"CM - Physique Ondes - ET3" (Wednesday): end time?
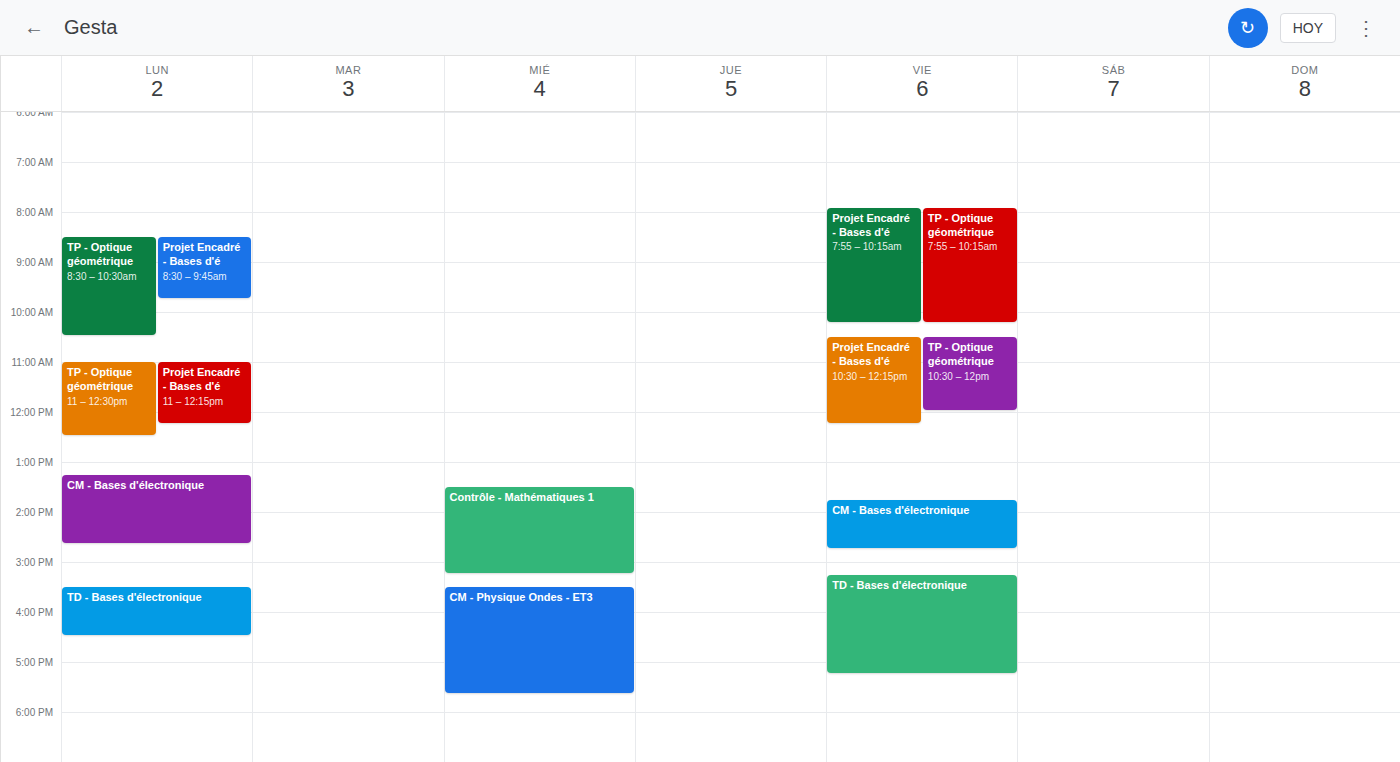
5:40 PM